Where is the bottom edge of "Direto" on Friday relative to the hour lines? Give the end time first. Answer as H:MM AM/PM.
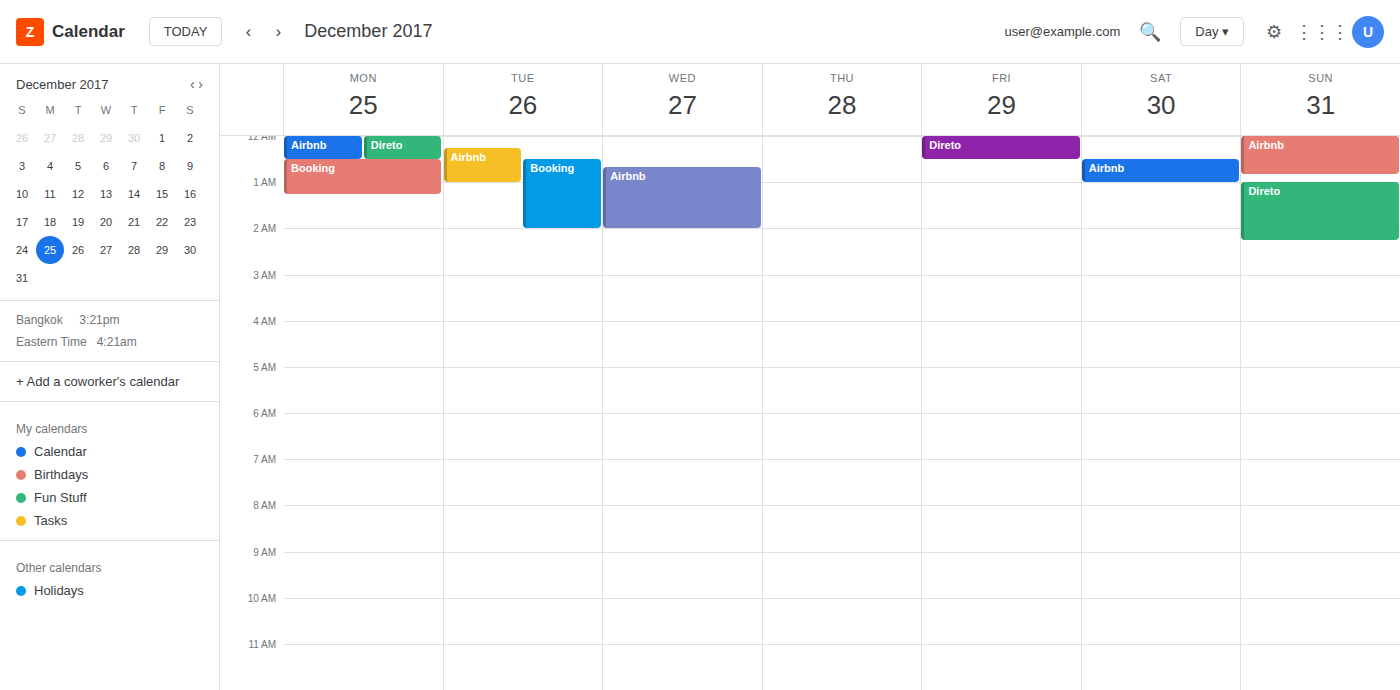
12:30 AM -- halfway between the 12 AM and 1 AM lines.